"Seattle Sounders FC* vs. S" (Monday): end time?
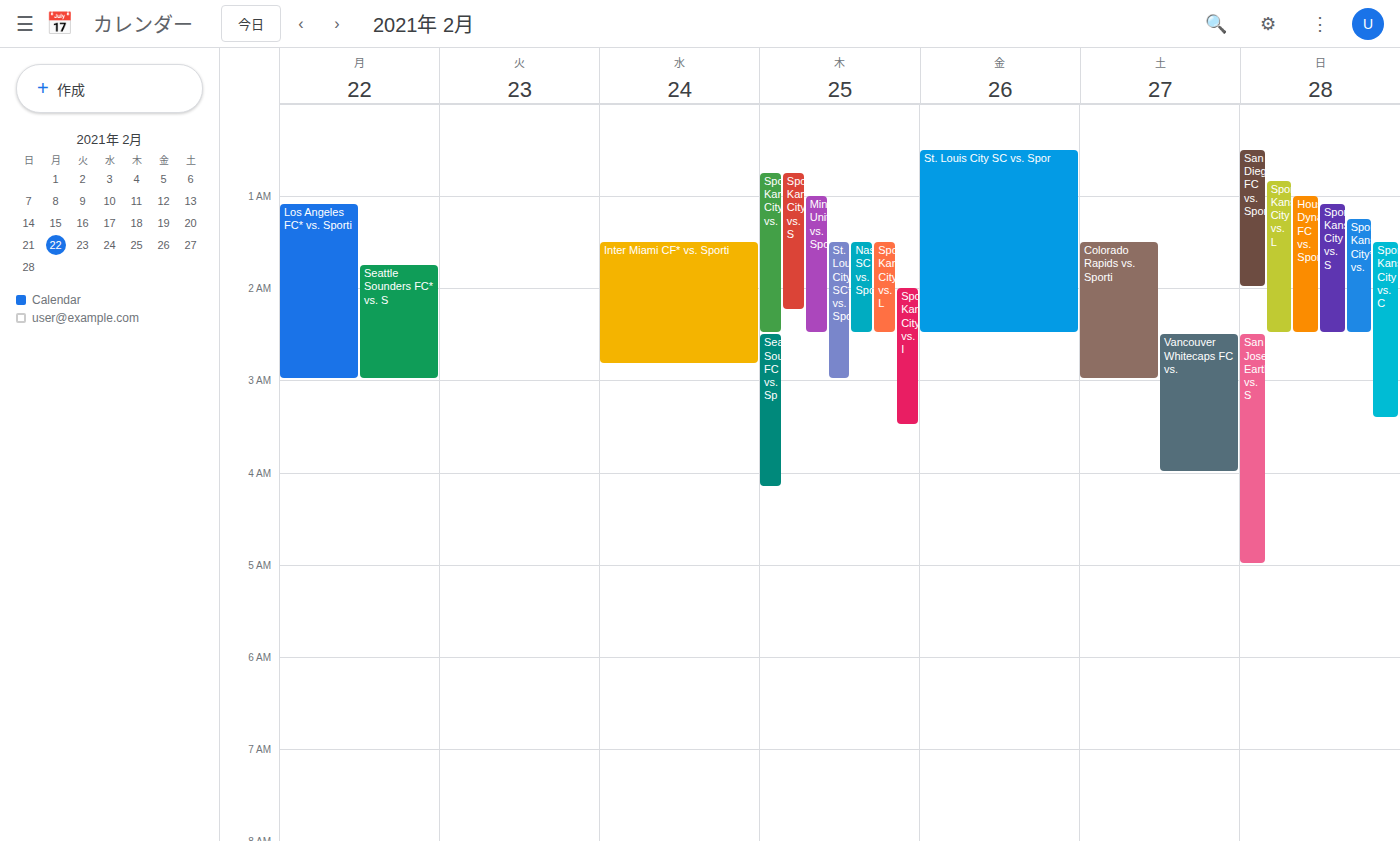
3:00 AM